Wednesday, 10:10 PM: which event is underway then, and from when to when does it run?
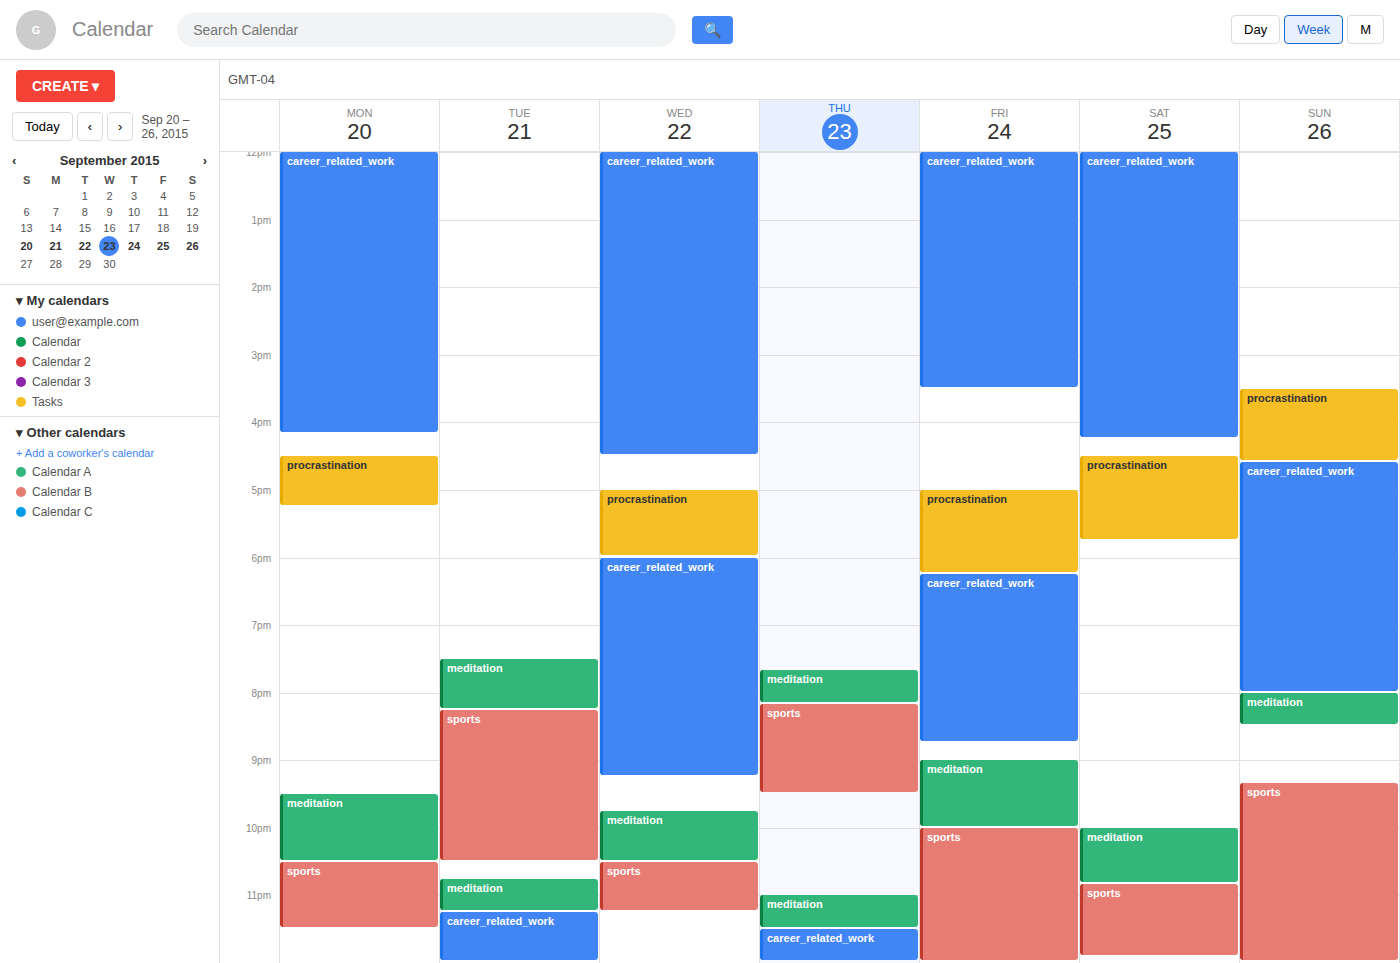
"meditation", 9:45 PM to 10:30 PM